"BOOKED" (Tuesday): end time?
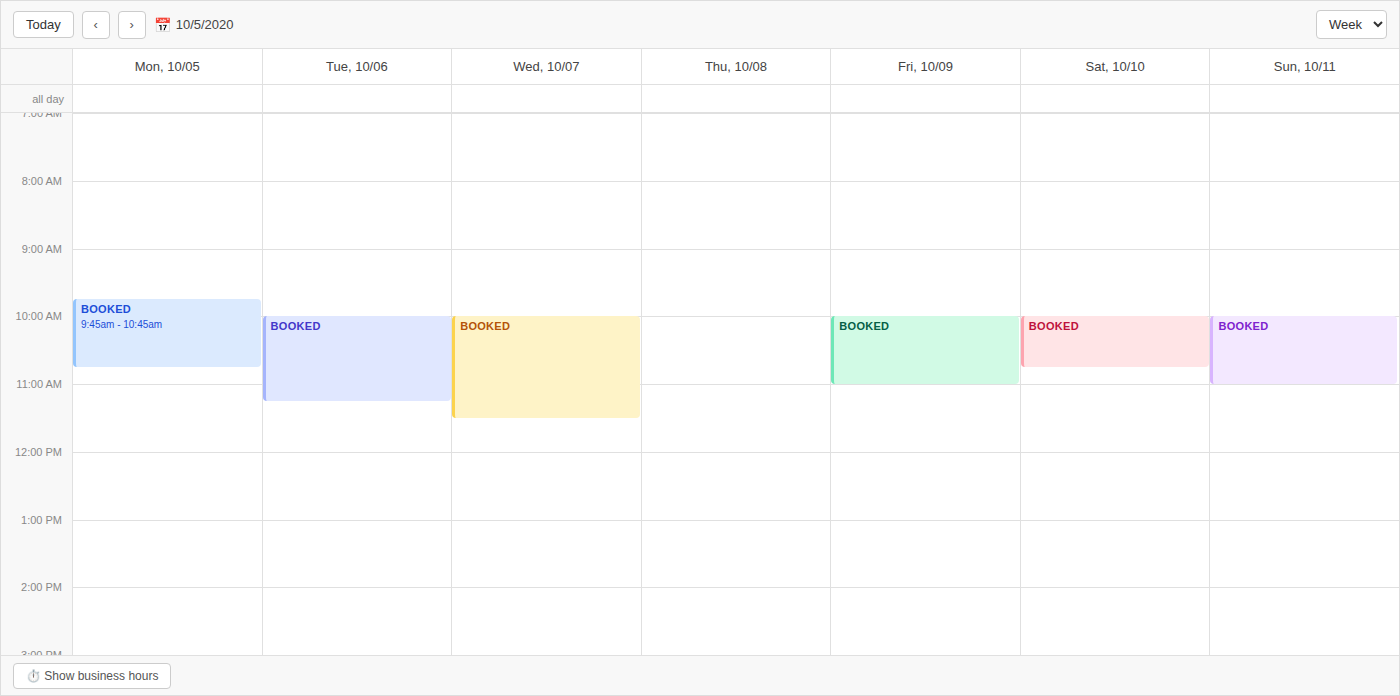
11:15 AM